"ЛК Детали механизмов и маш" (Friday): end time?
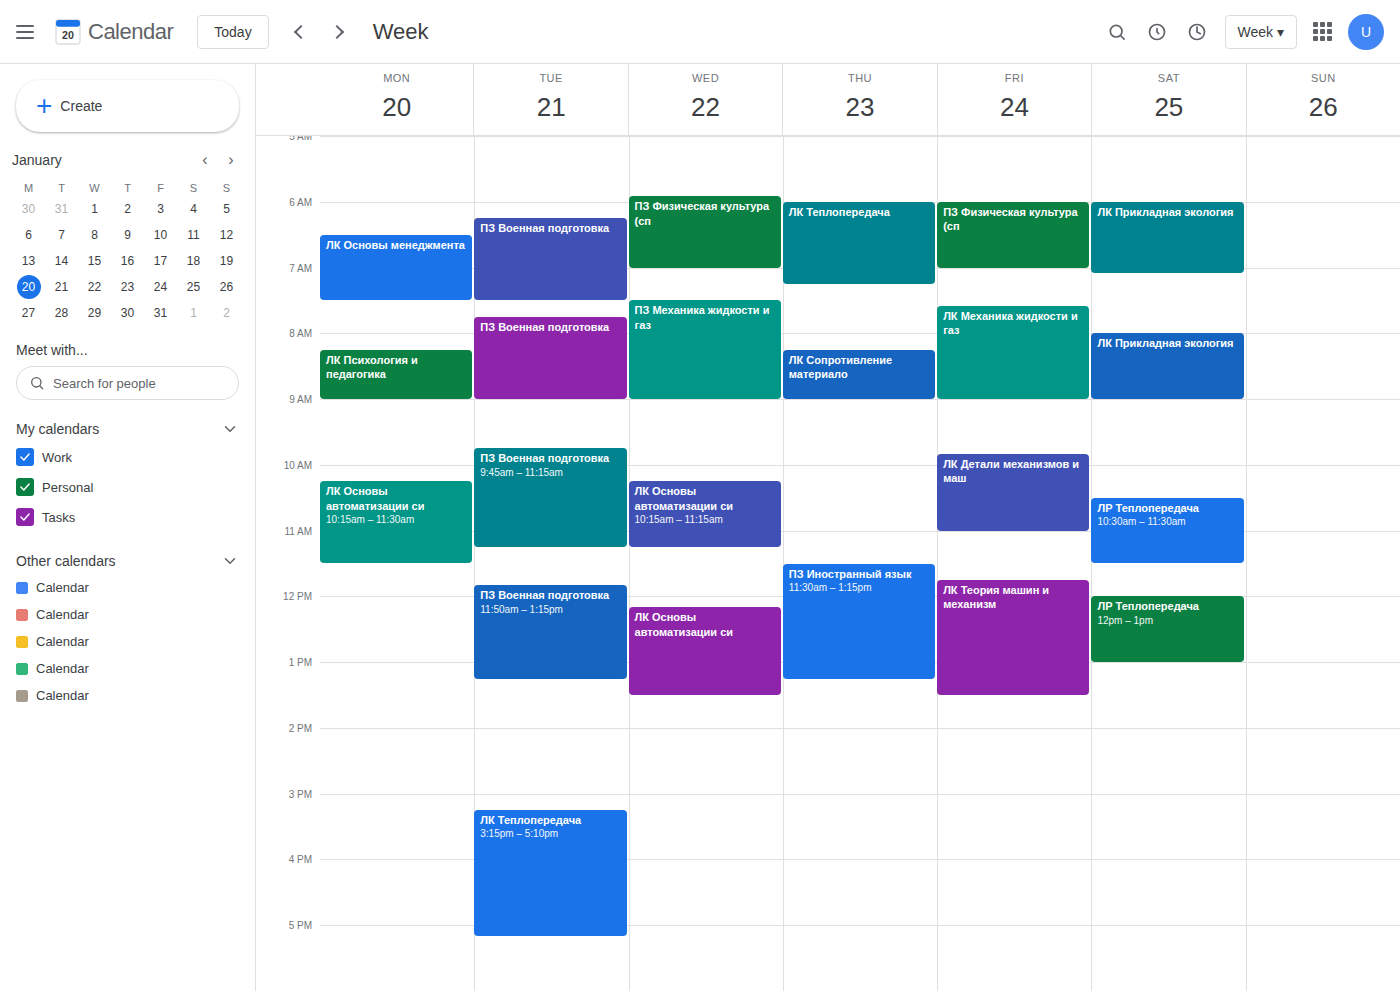
11:00 AM